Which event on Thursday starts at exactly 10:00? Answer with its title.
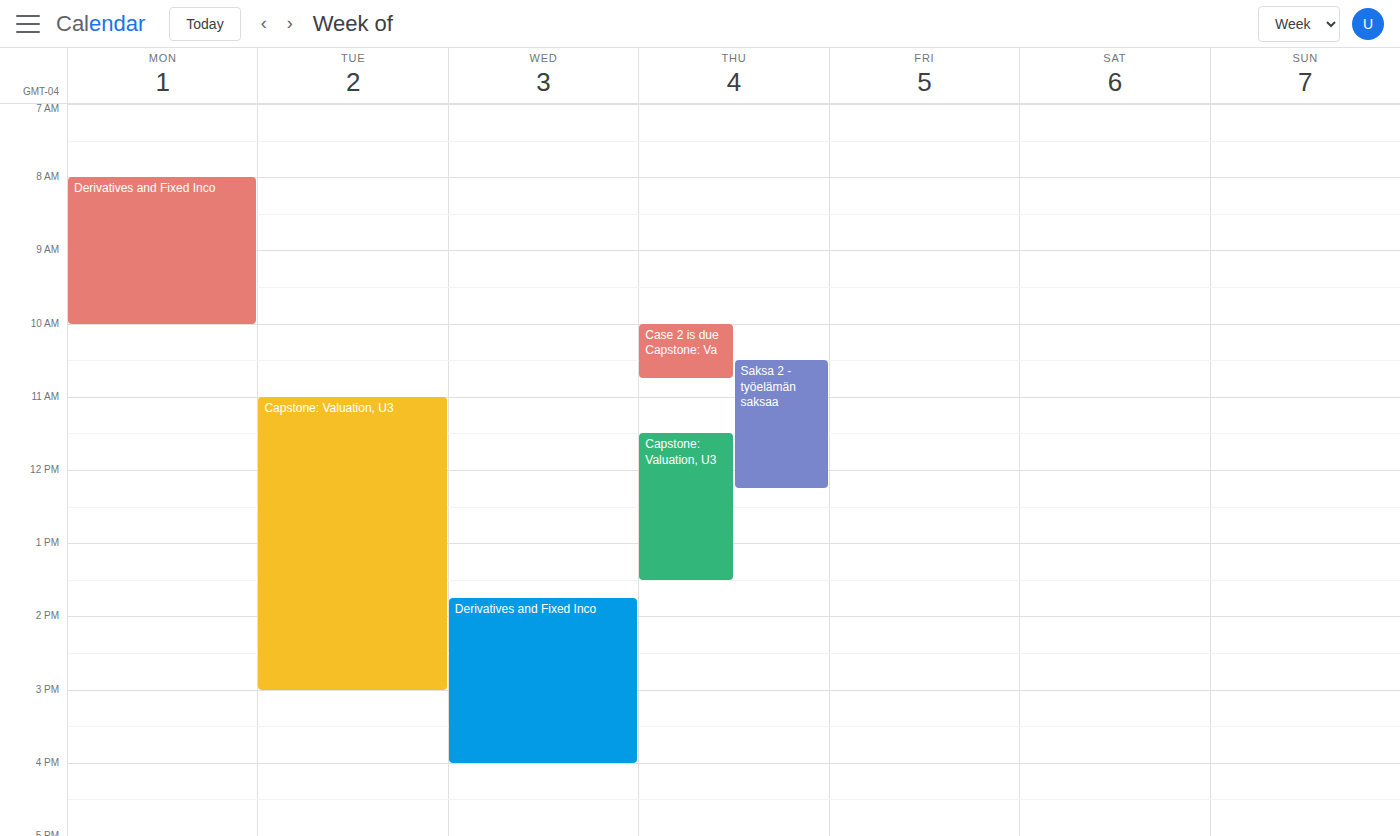
"Case 2 is due Capstone: Va"